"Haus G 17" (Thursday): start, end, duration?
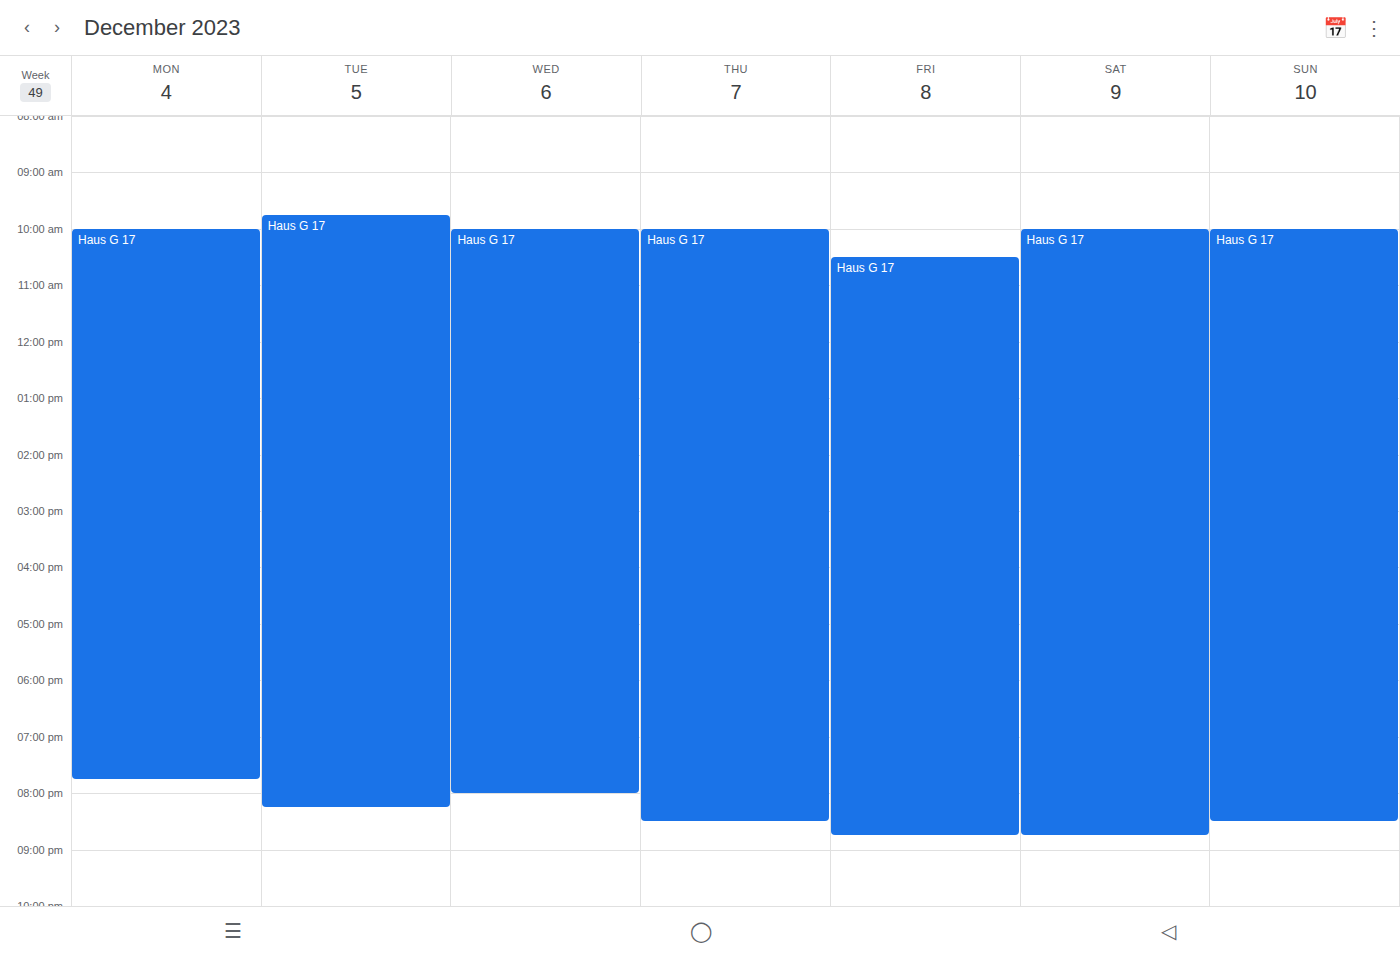
10:00 AM to 8:30 PM, 10 hours 30 minutes